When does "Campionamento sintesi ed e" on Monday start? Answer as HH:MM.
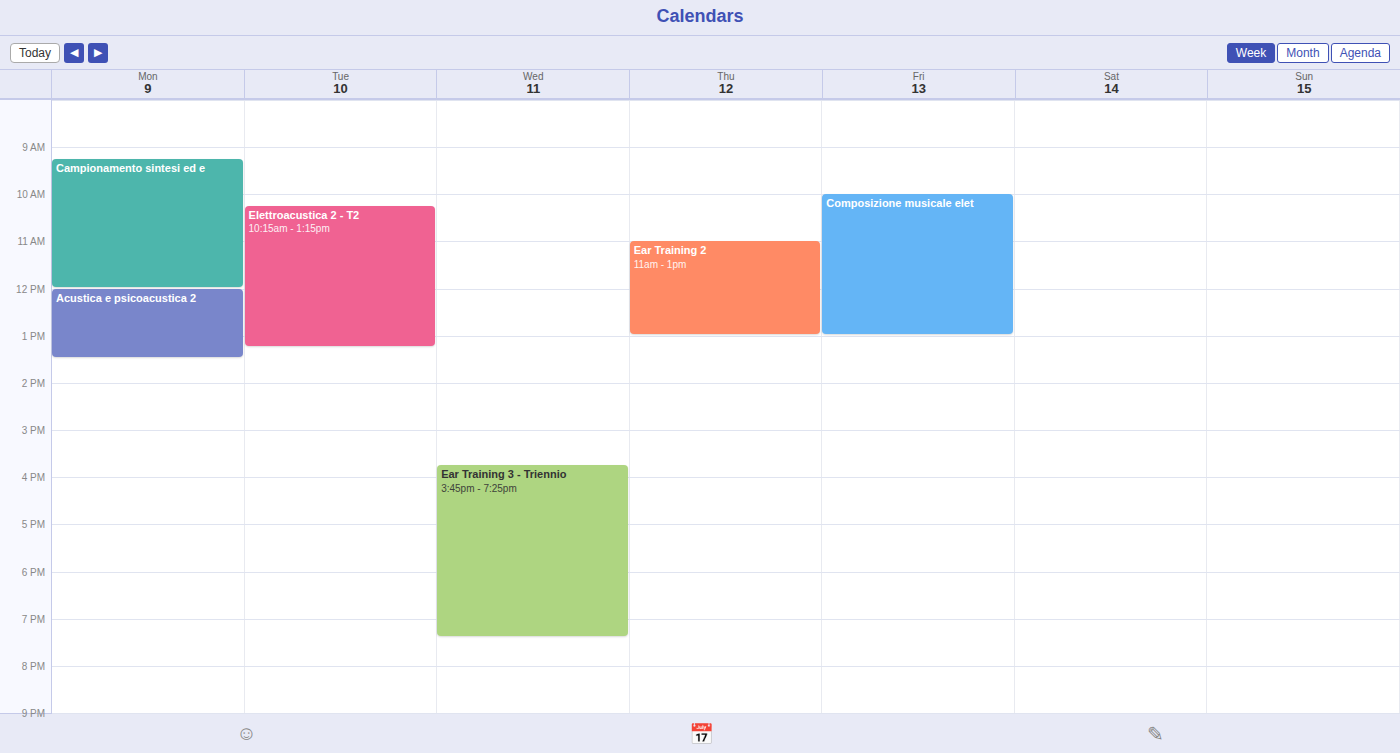
09:15